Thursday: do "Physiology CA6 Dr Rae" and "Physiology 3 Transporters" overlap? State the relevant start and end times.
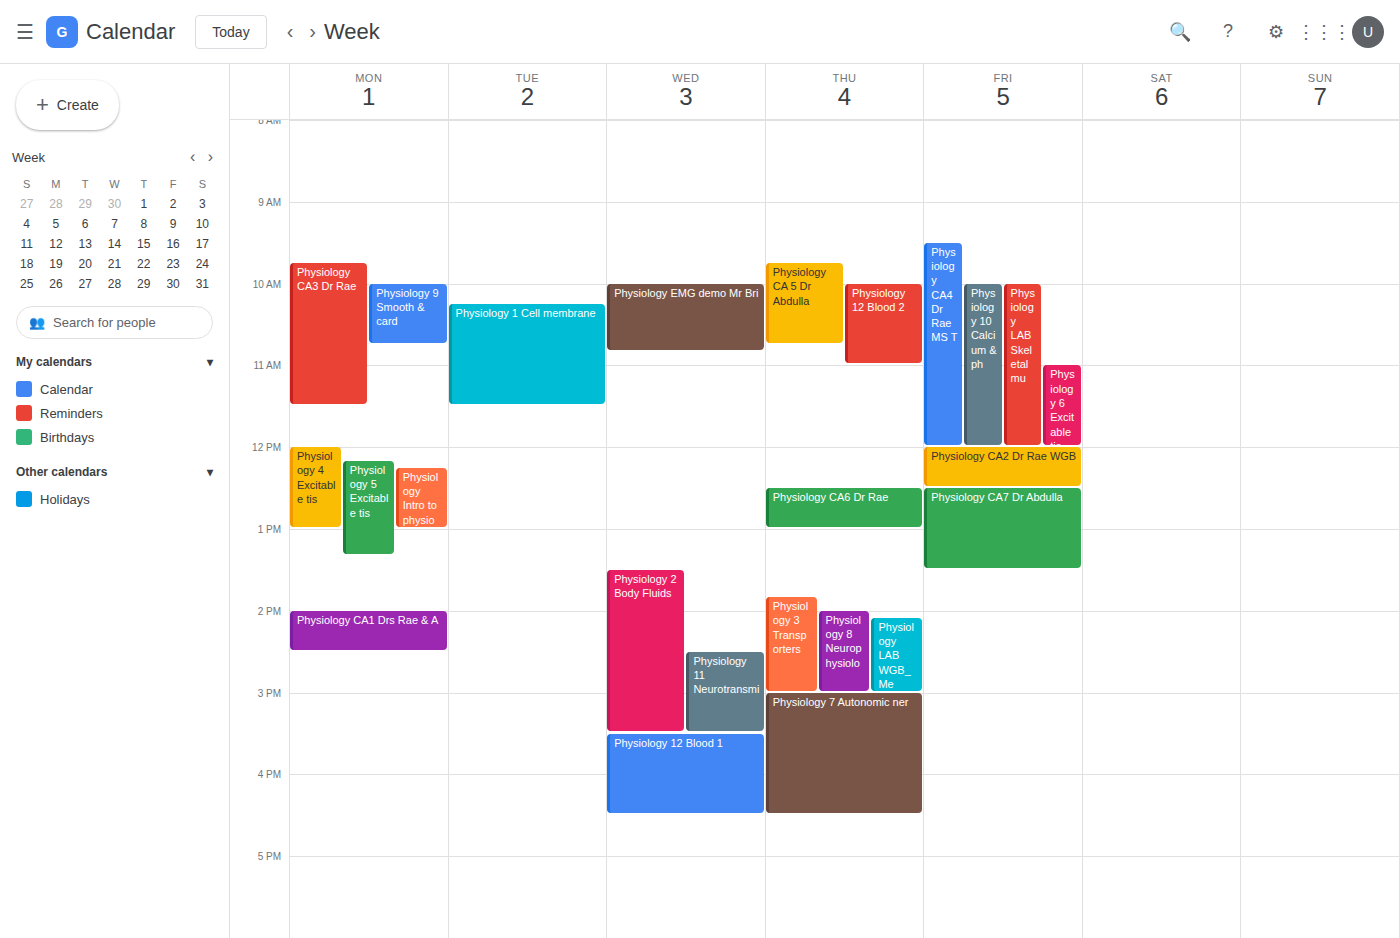
"Physiology CA6 Dr Rae" ends at 1:00 PM and "Physiology 3 Transporters" starts at 1:50 PM -- no overlap.